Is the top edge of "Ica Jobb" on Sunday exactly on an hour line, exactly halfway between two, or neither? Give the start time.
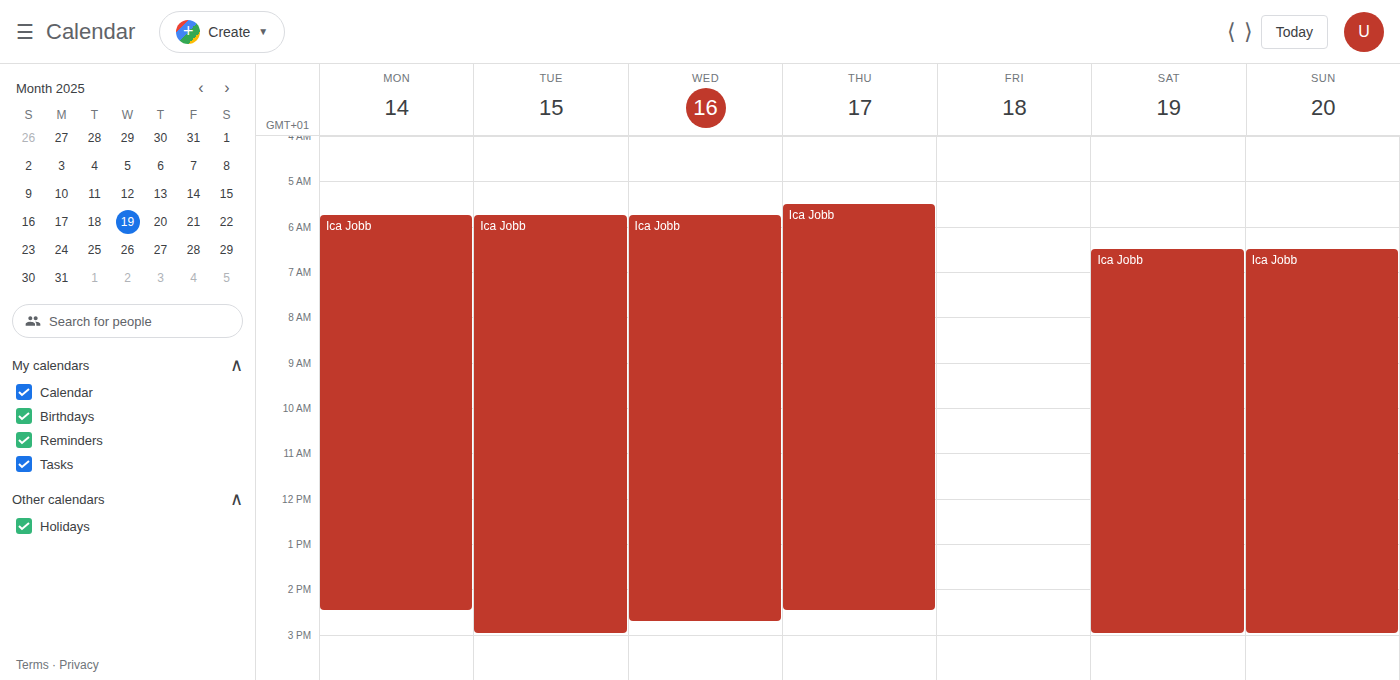
6:30 AM -- halfway between the 6 AM and 7 AM lines.